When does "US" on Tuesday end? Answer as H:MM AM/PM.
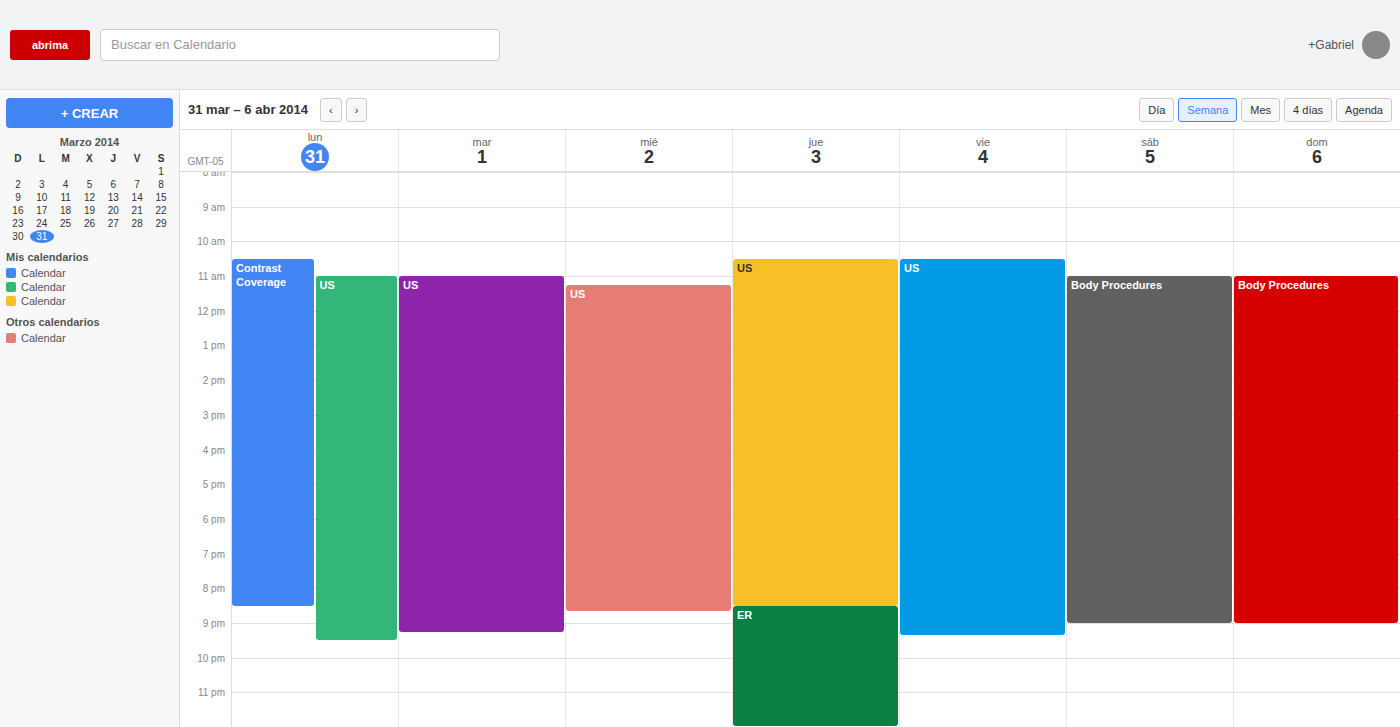
9:15 PM